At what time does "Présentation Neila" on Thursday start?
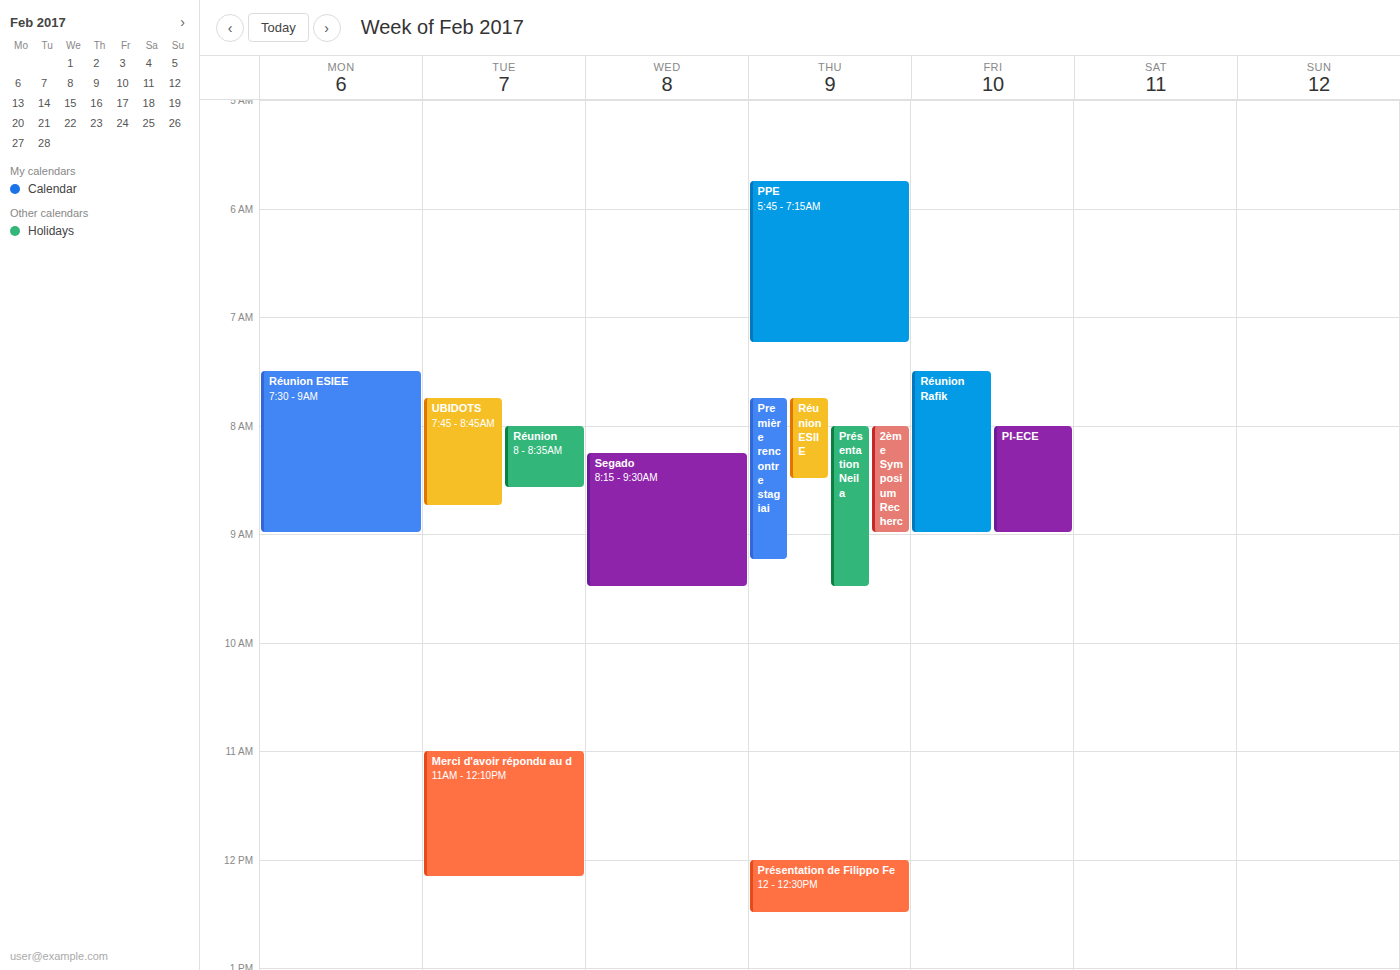
8:00 AM